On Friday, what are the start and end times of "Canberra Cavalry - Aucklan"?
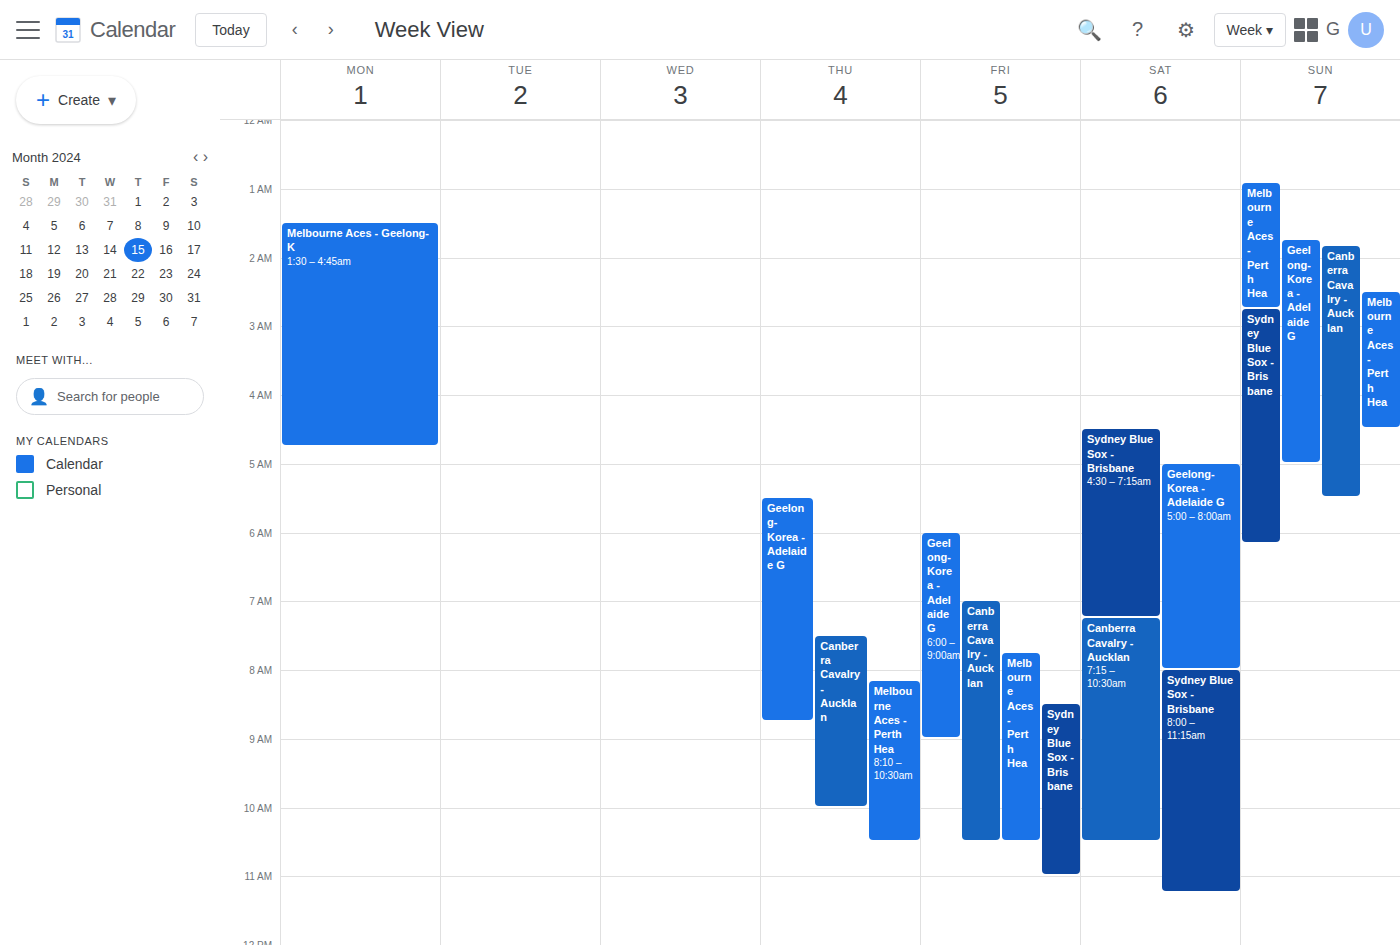
07:00 to 10:30